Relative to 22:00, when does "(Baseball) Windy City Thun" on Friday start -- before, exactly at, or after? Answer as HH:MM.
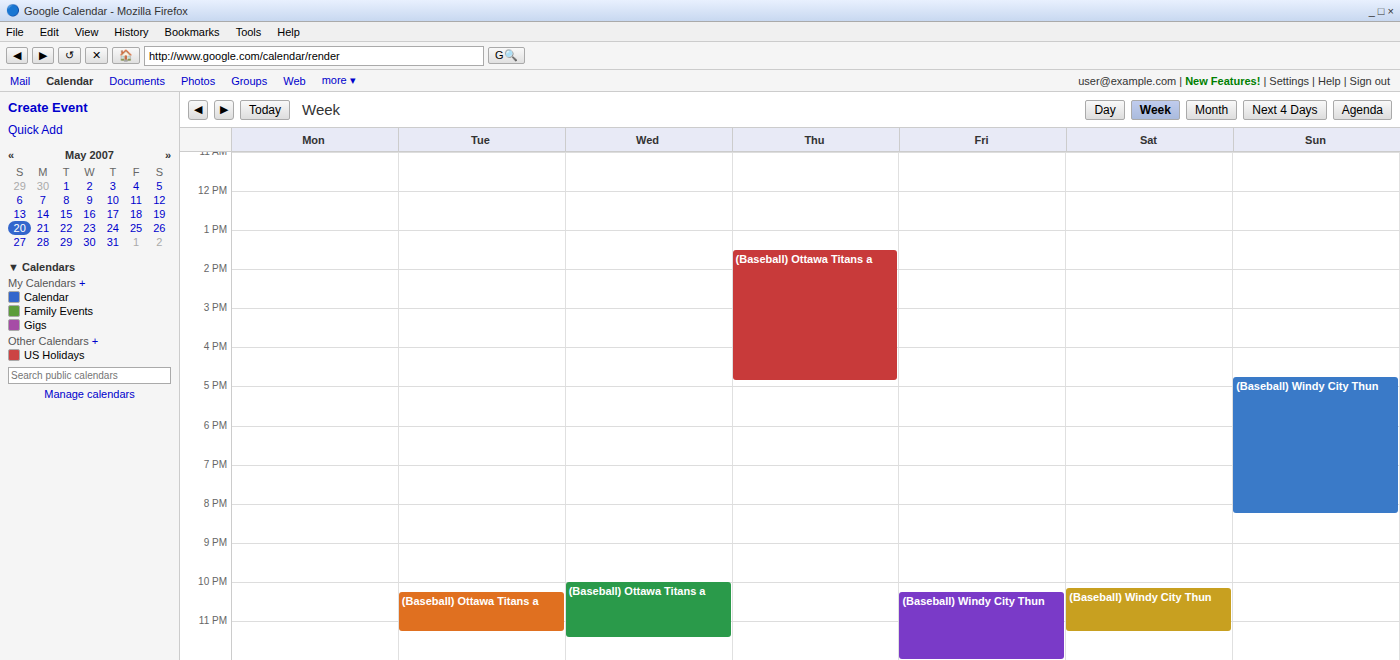
22:15 -- after 22:00, 15 minutes below the 22:00 line.